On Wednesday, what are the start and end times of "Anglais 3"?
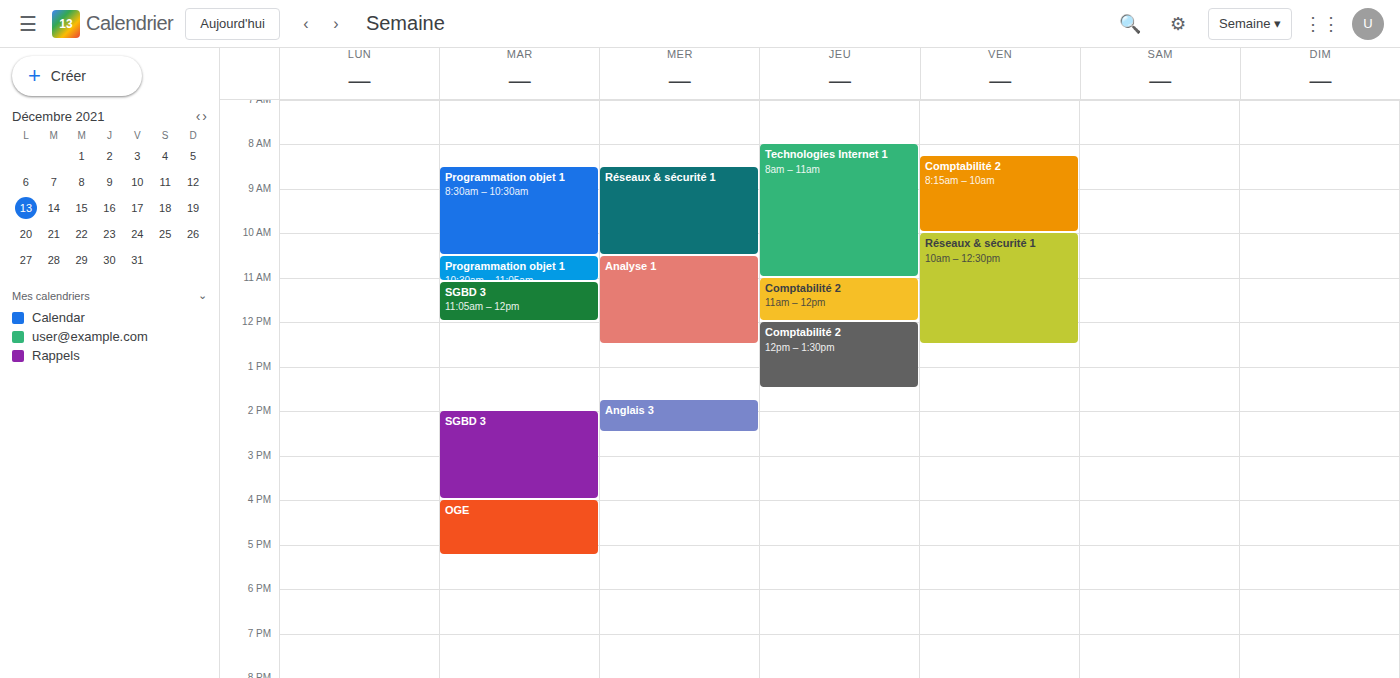
1:45 PM to 2:30 PM